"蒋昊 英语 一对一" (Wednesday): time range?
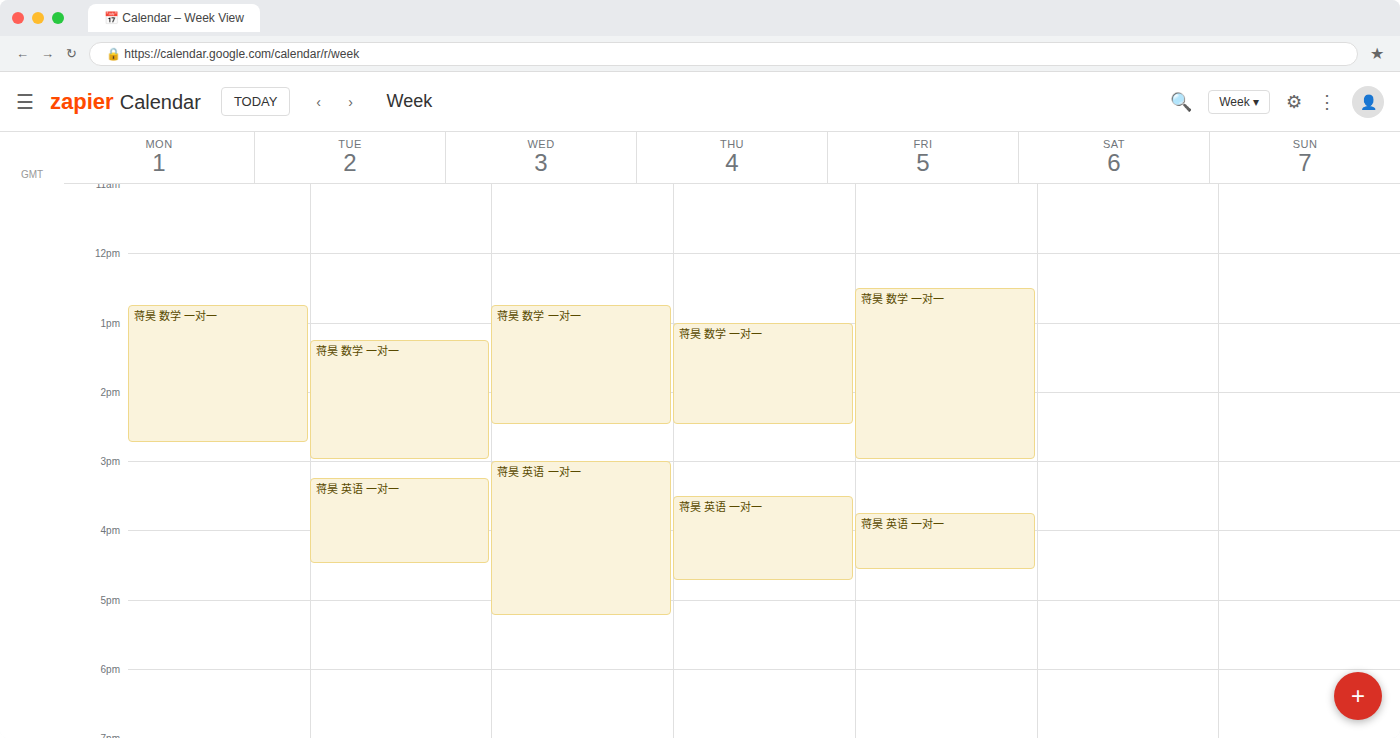
3:00 PM to 5:15 PM